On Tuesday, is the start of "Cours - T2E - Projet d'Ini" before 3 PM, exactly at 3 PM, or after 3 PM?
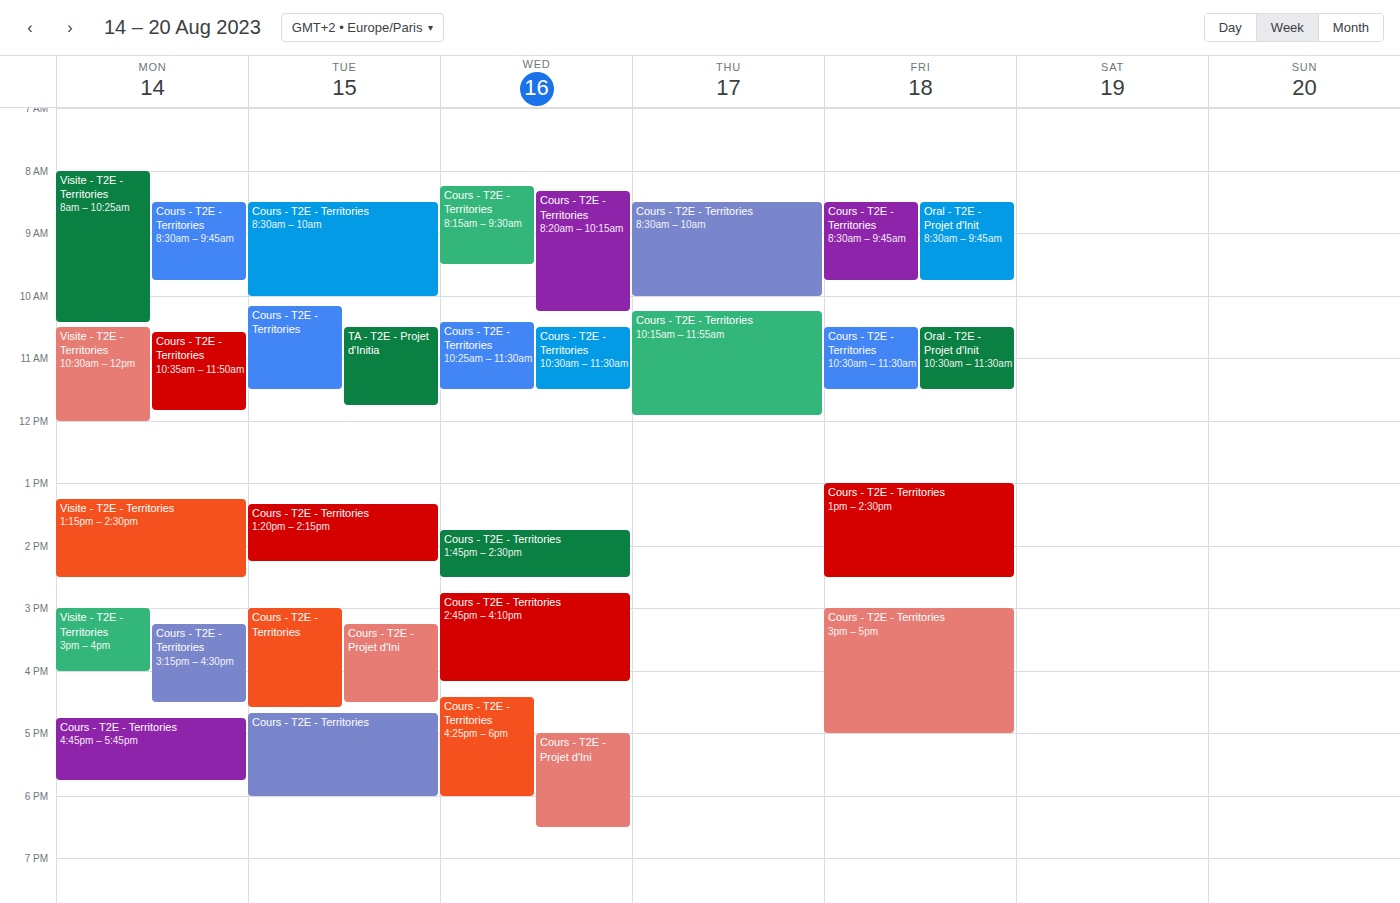
3:15 PM -- after 3 PM, 15 minutes below the 3 PM line.